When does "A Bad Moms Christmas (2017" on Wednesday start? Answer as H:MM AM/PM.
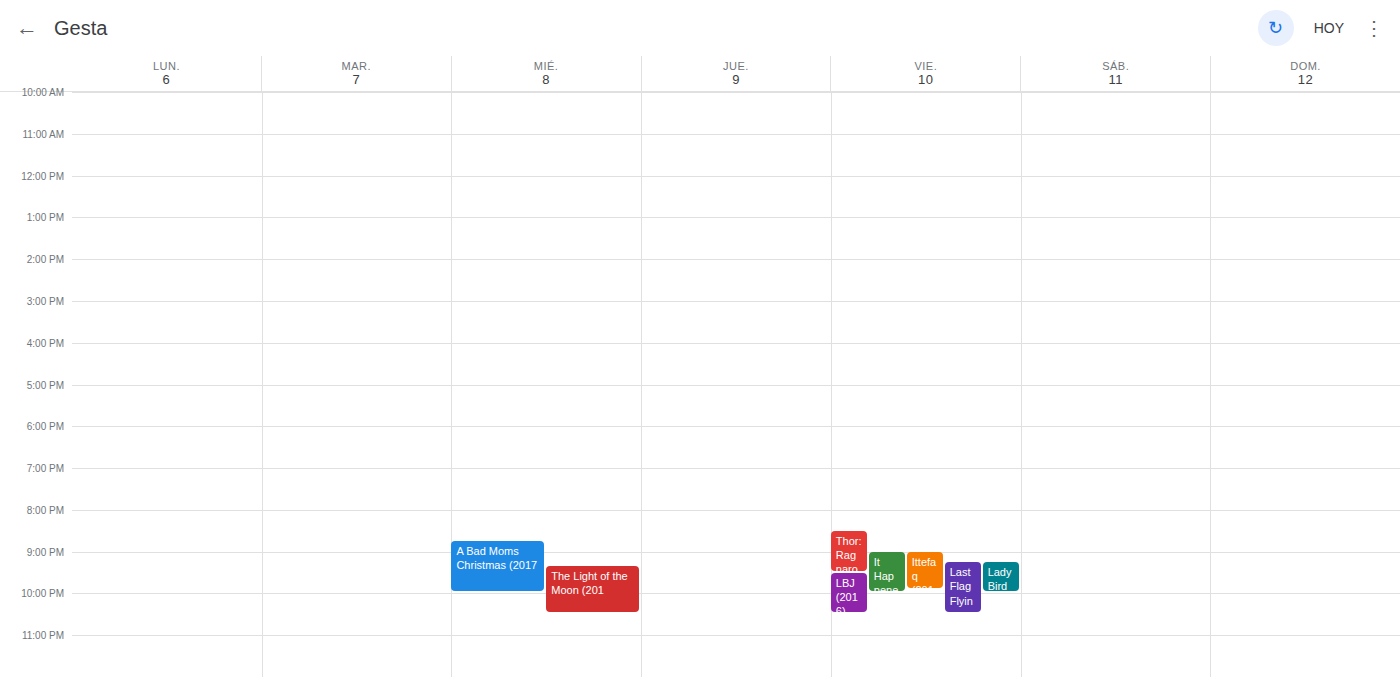
8:45 PM